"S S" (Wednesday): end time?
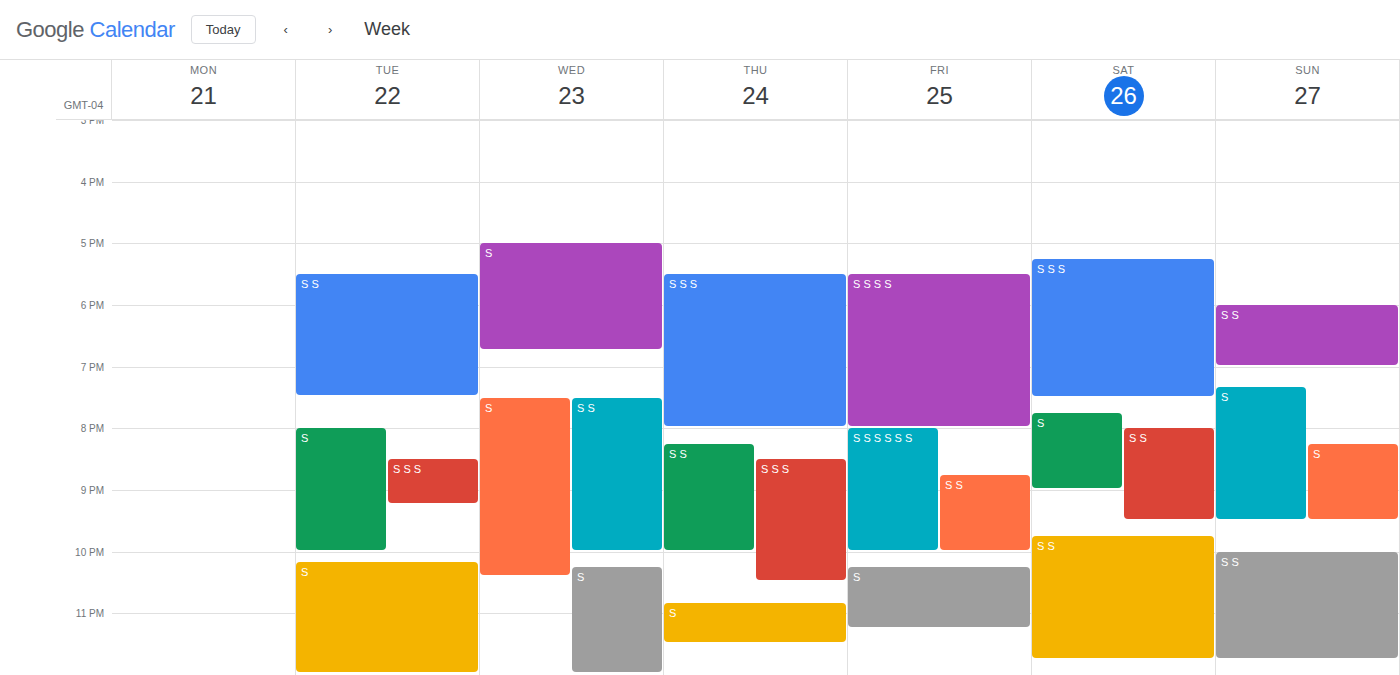
10:00 PM